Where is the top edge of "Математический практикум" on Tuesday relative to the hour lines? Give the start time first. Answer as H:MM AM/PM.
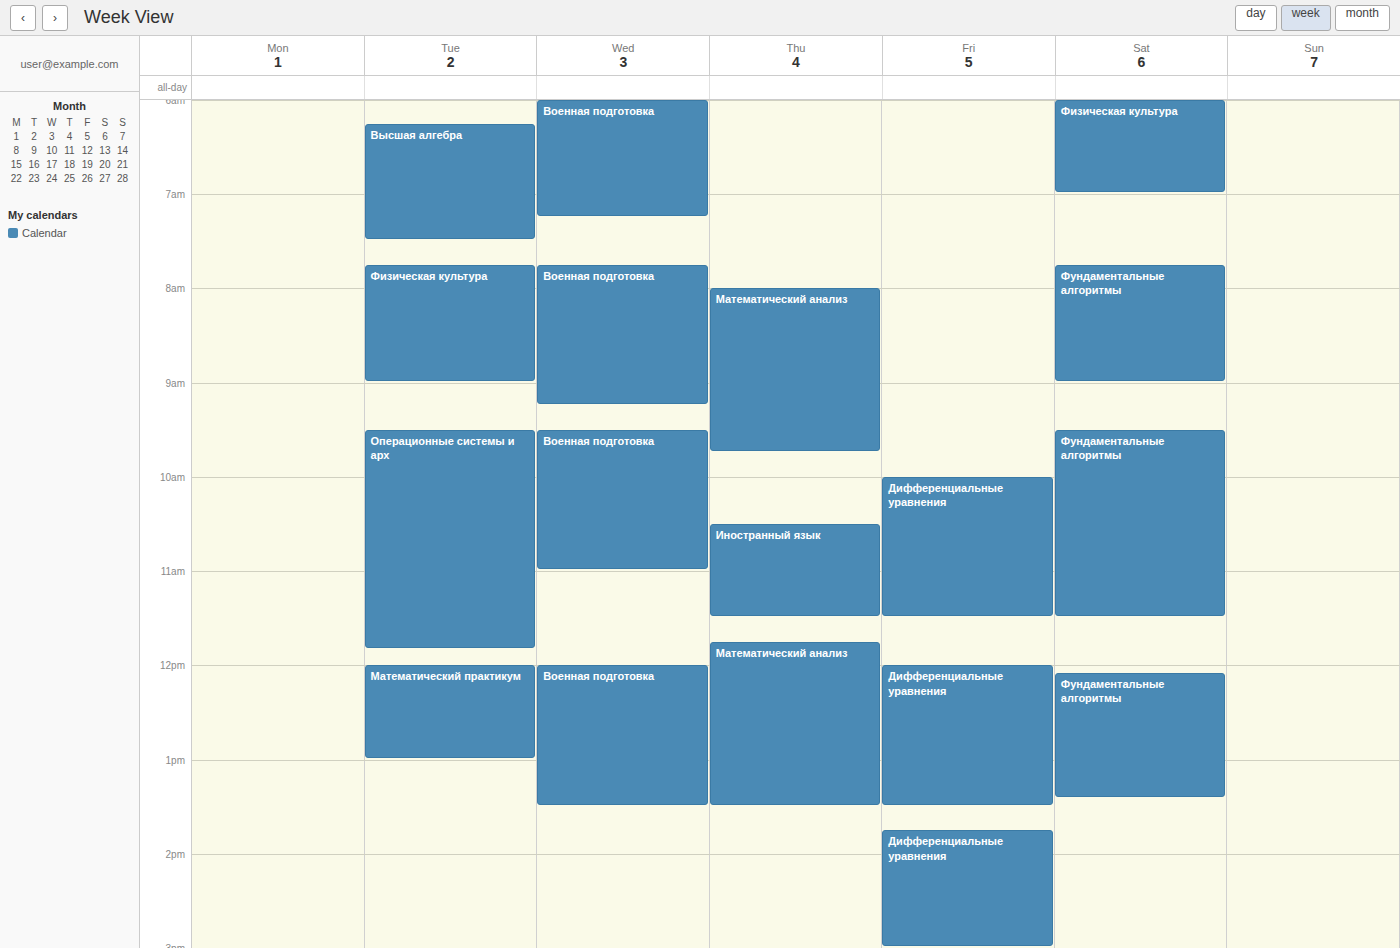
12:00 PM -- exactly on the 12 PM line.